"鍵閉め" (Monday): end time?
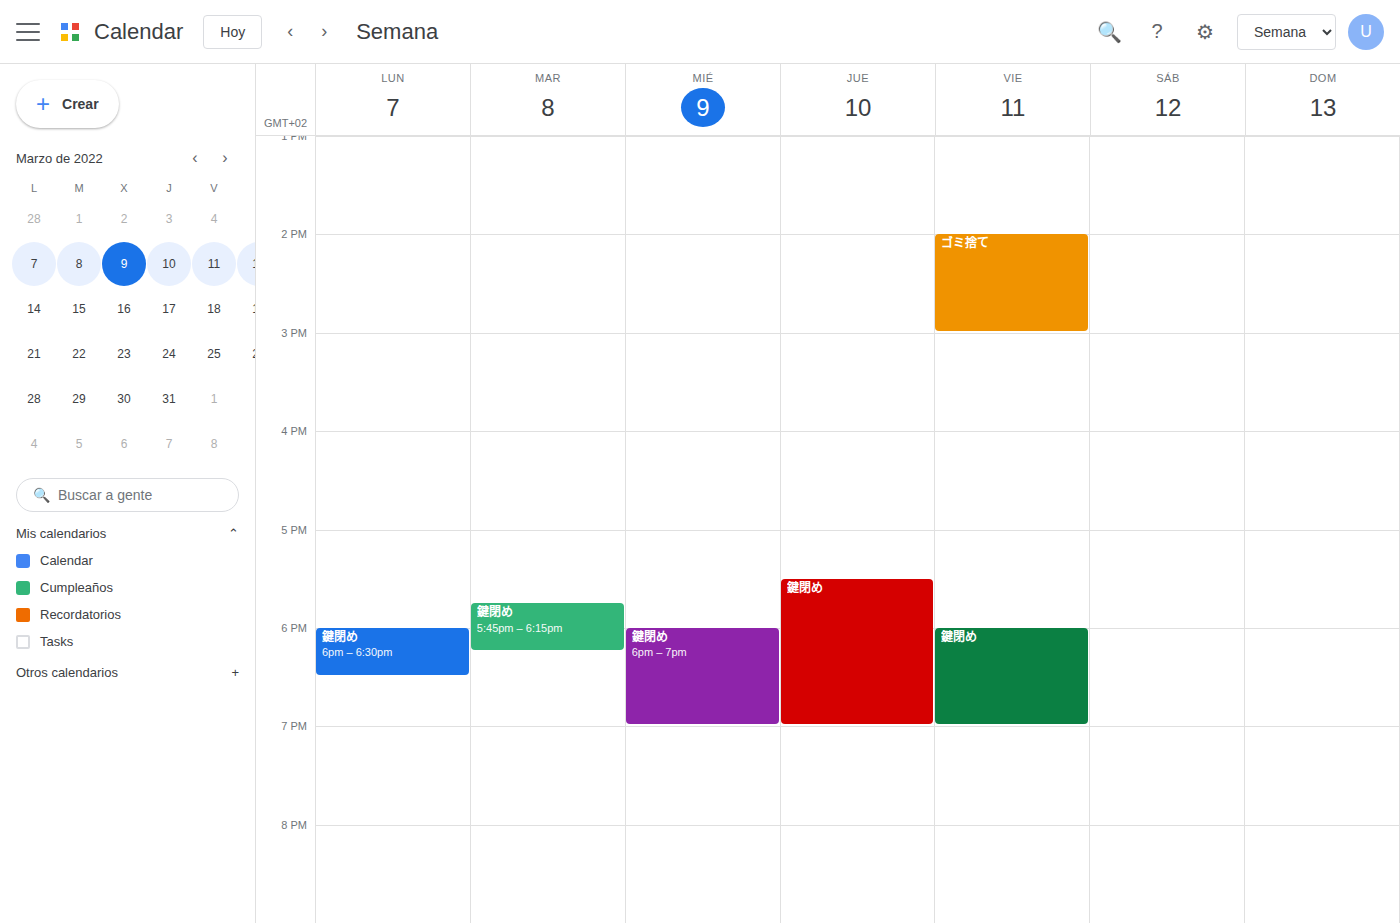
18:30